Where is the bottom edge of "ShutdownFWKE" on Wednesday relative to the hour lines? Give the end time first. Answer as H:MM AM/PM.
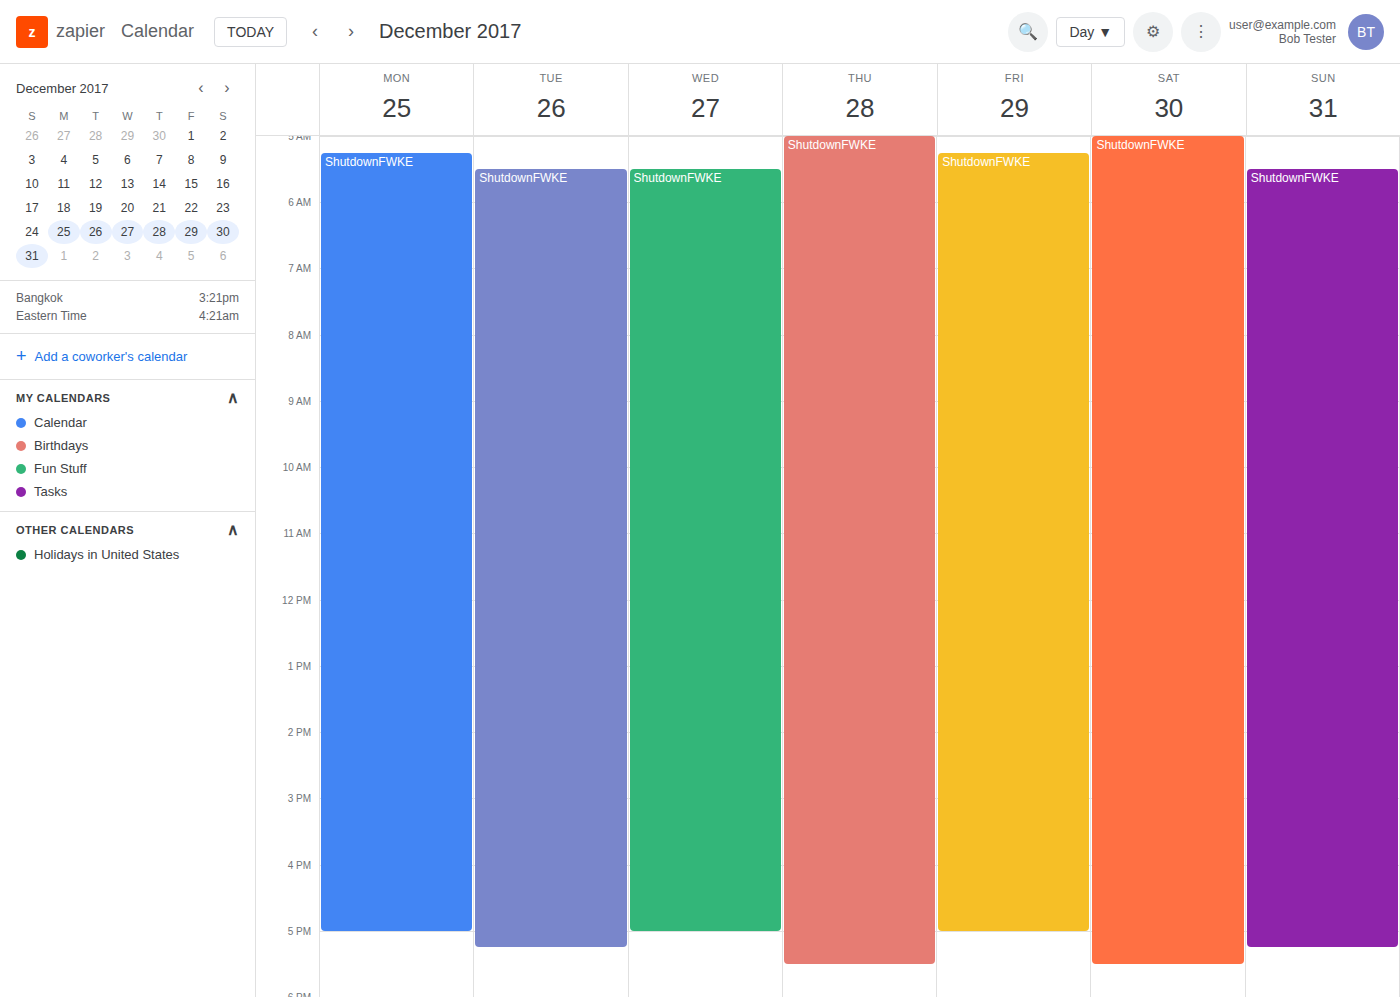
5:00 PM -- exactly on the 5 PM line.